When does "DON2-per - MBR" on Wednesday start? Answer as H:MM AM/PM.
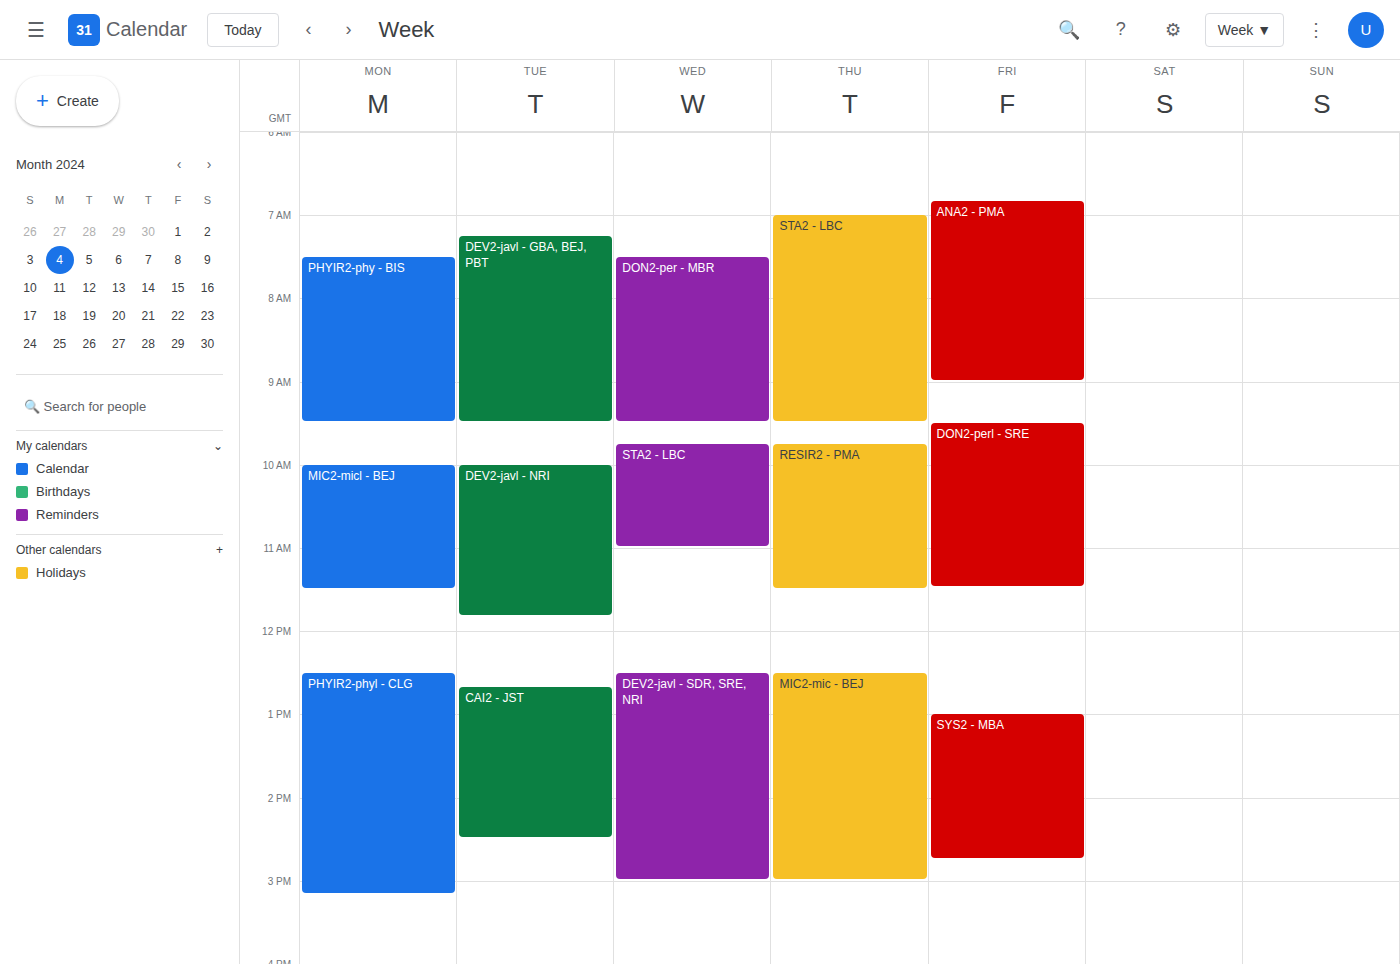
7:30 AM